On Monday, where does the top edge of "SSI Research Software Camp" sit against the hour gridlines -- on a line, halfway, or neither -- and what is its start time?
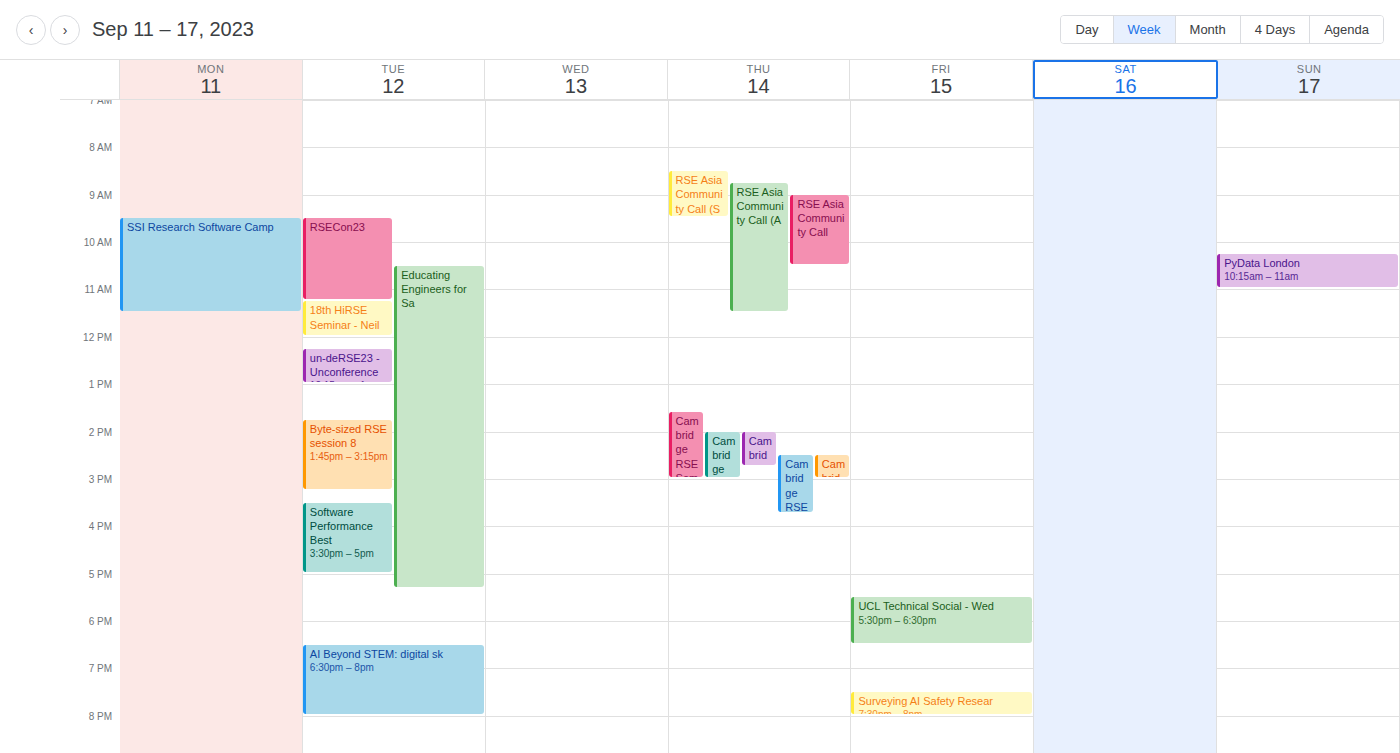
9:30 AM -- halfway between the 9 AM and 10 AM lines.